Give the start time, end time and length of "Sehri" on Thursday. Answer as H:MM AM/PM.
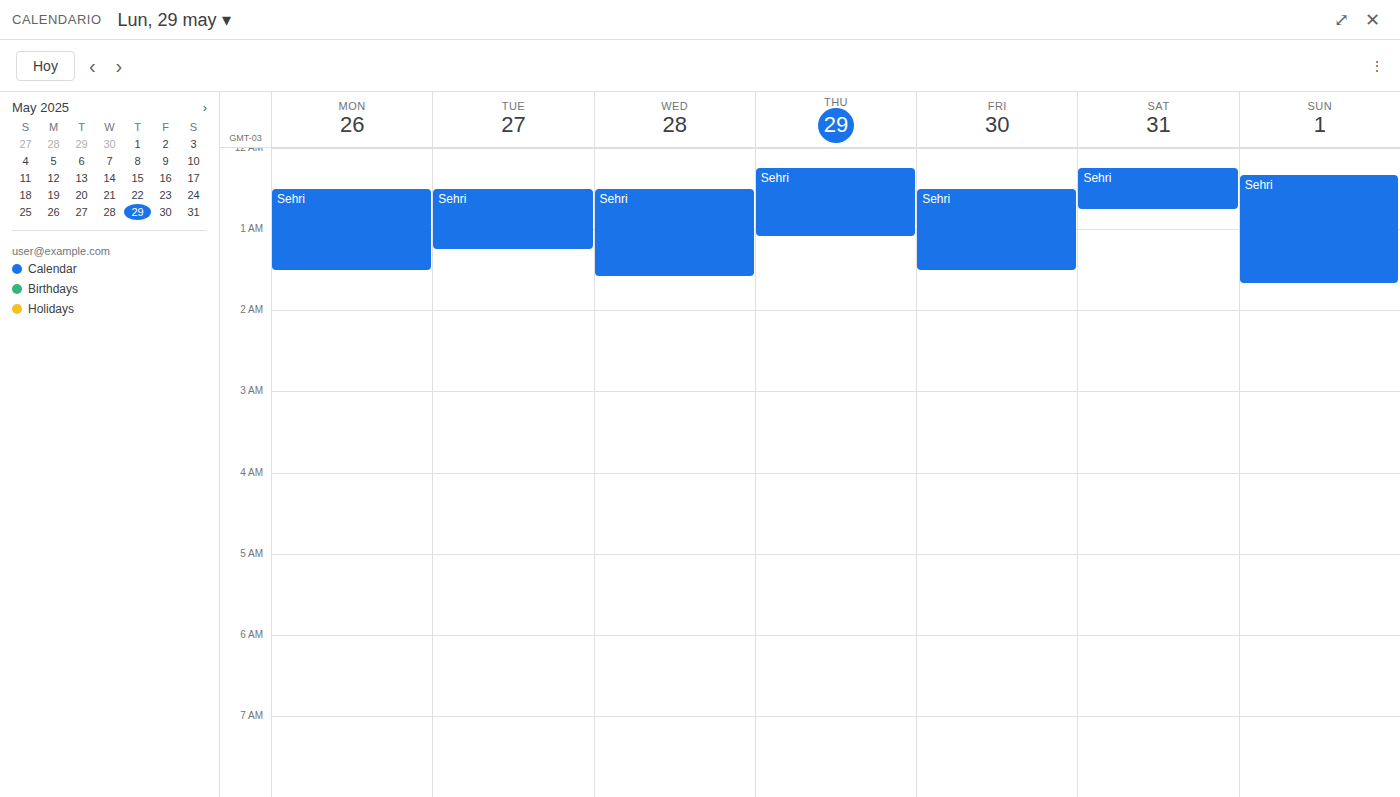
12:15 AM to 1:05 AM, 50 minutes